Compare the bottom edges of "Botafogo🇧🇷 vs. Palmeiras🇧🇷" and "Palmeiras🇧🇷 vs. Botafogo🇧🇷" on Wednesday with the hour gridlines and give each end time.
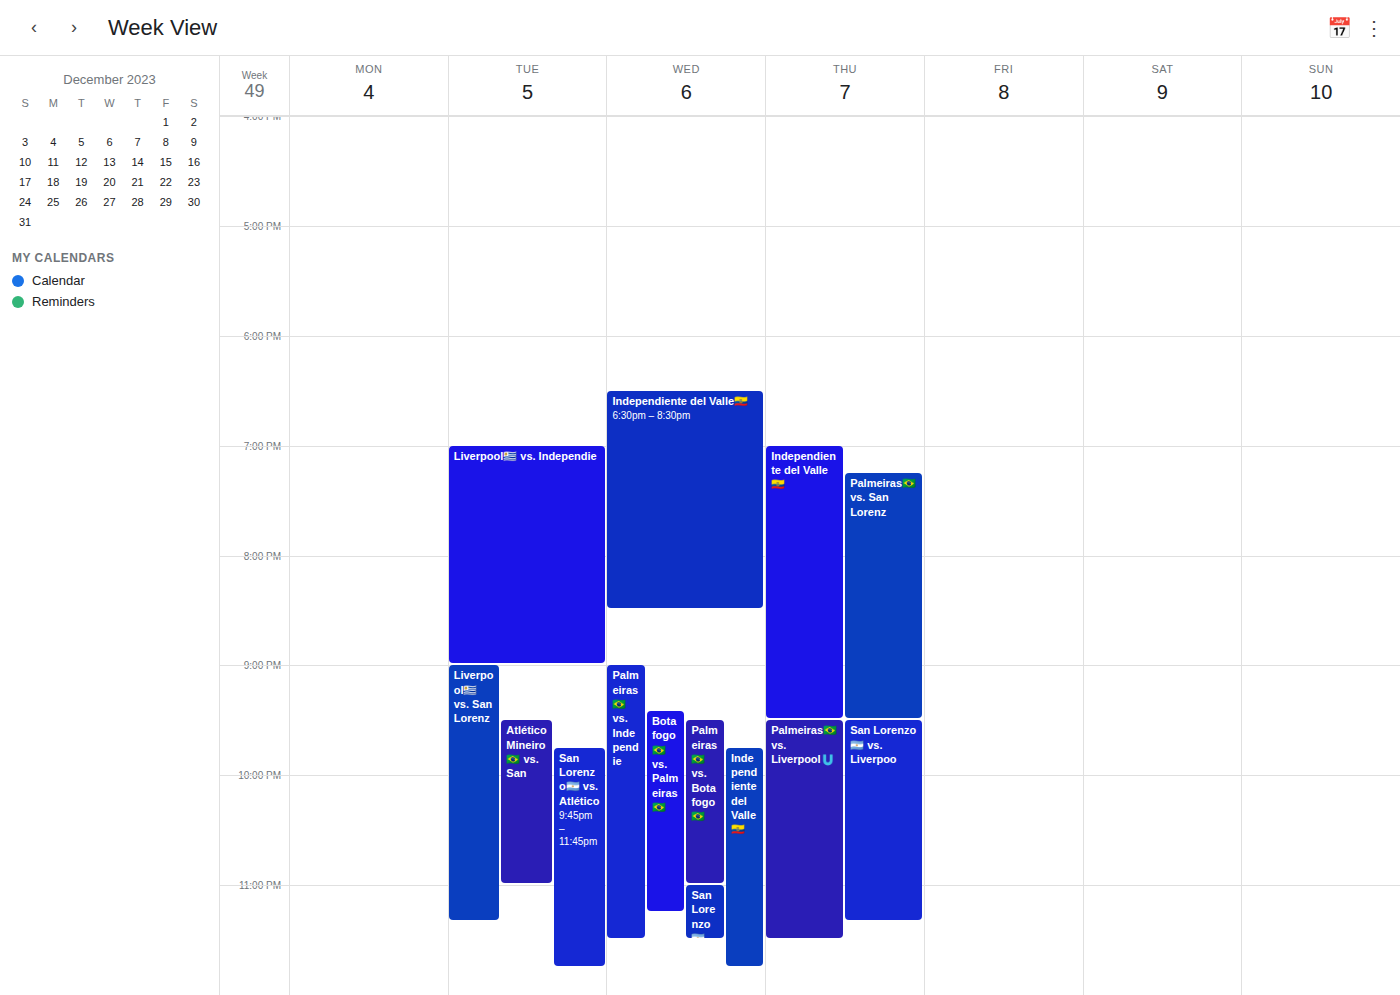
"Botafogo🇧🇷 vs. Palmeiras🇧🇷": 23:15, neither: a quarter of the way from the 23:00 line to the 24:00 line. "Palmeiras🇧🇷 vs. Botafogo🇧🇷": 23:00, exactly on the 23:00 line.